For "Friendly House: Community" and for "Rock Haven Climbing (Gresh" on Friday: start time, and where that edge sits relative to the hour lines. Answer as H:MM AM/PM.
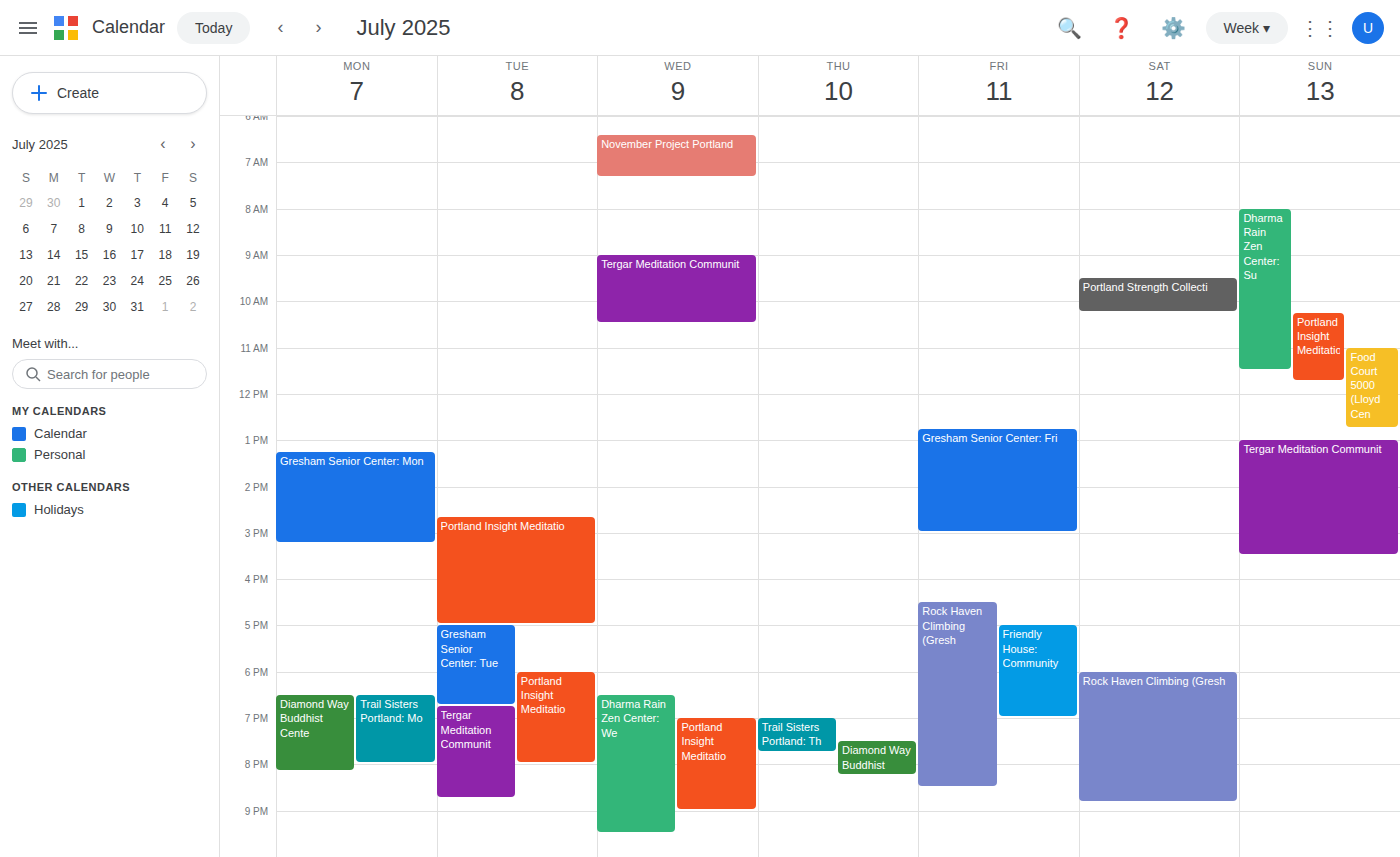
"Friendly House: Community": 5:00 PM, exactly on the 5 PM line. "Rock Haven Climbing (Gresh": 4:30 PM, halfway between the 4 PM and 5 PM lines.